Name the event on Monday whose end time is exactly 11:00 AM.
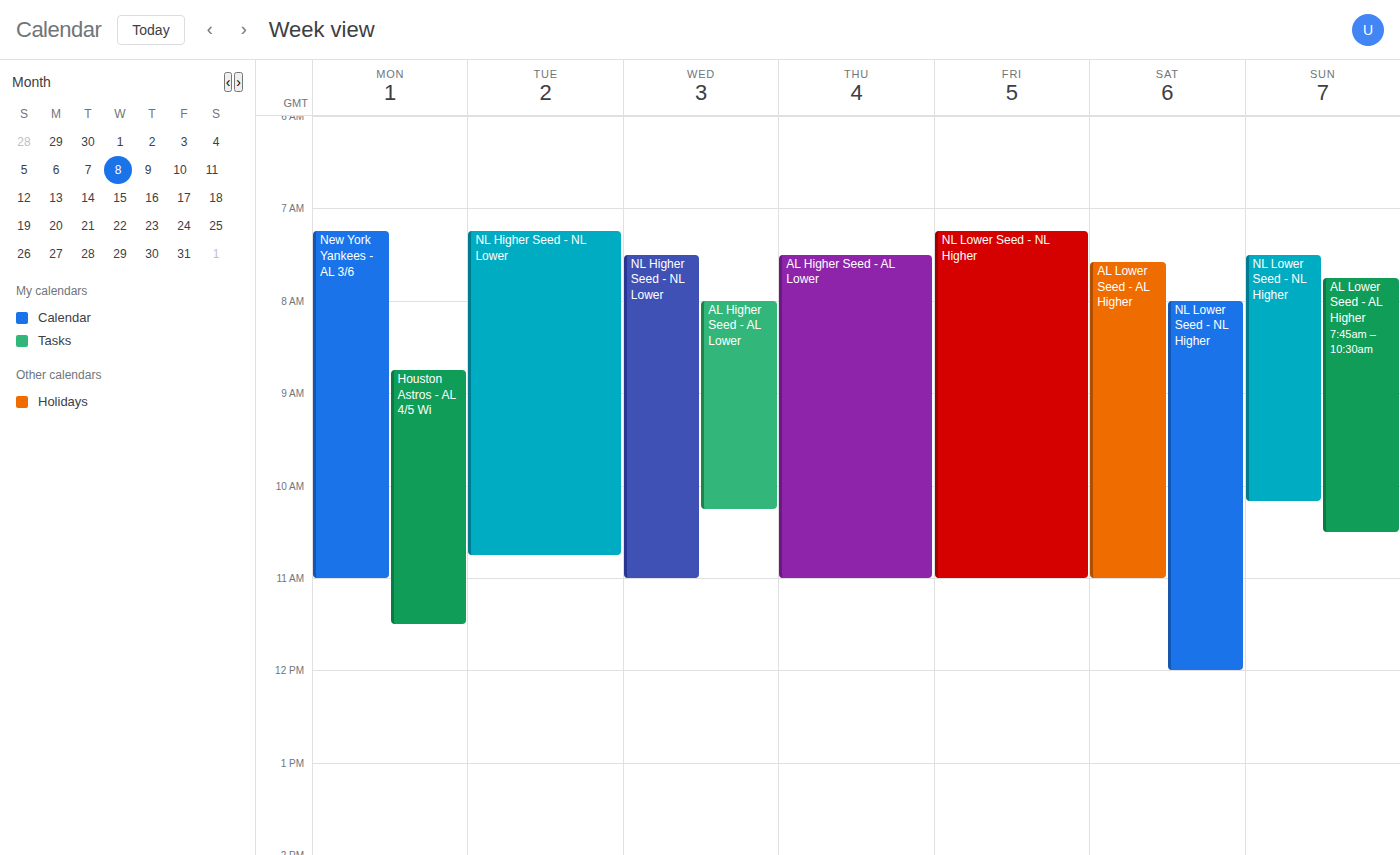
"New York Yankees - AL 3/6"